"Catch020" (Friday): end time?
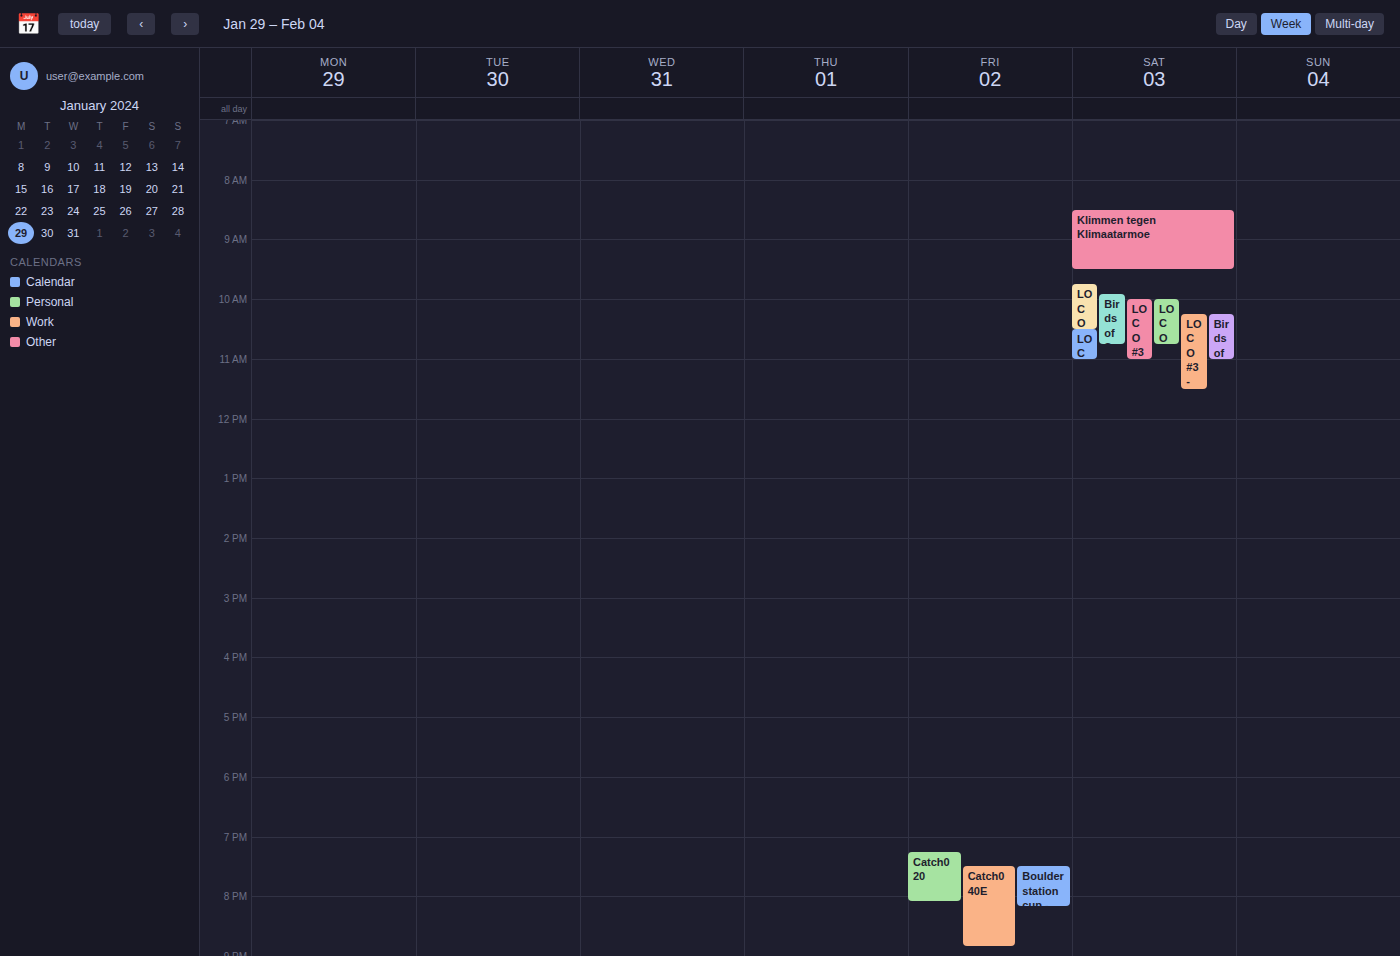
8:05 PM